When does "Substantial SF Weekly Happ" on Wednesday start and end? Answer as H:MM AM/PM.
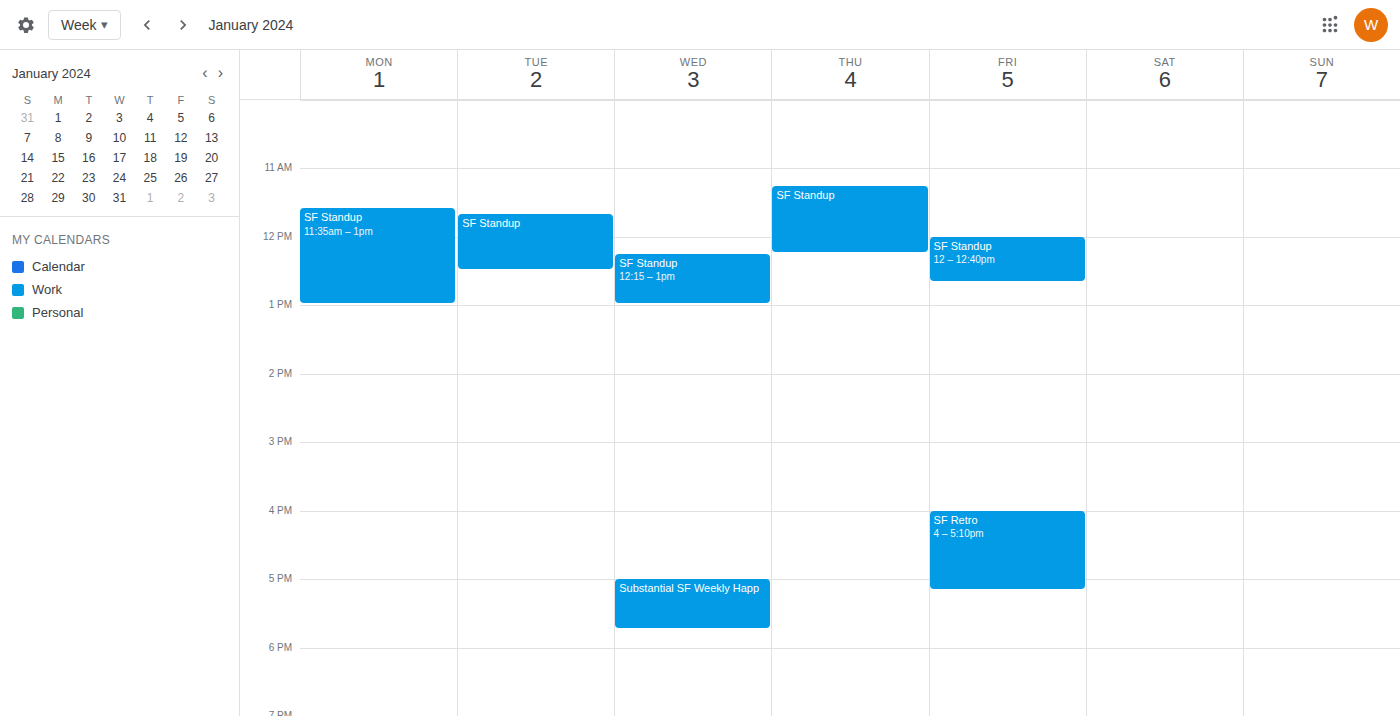
5:00 PM to 5:45 PM